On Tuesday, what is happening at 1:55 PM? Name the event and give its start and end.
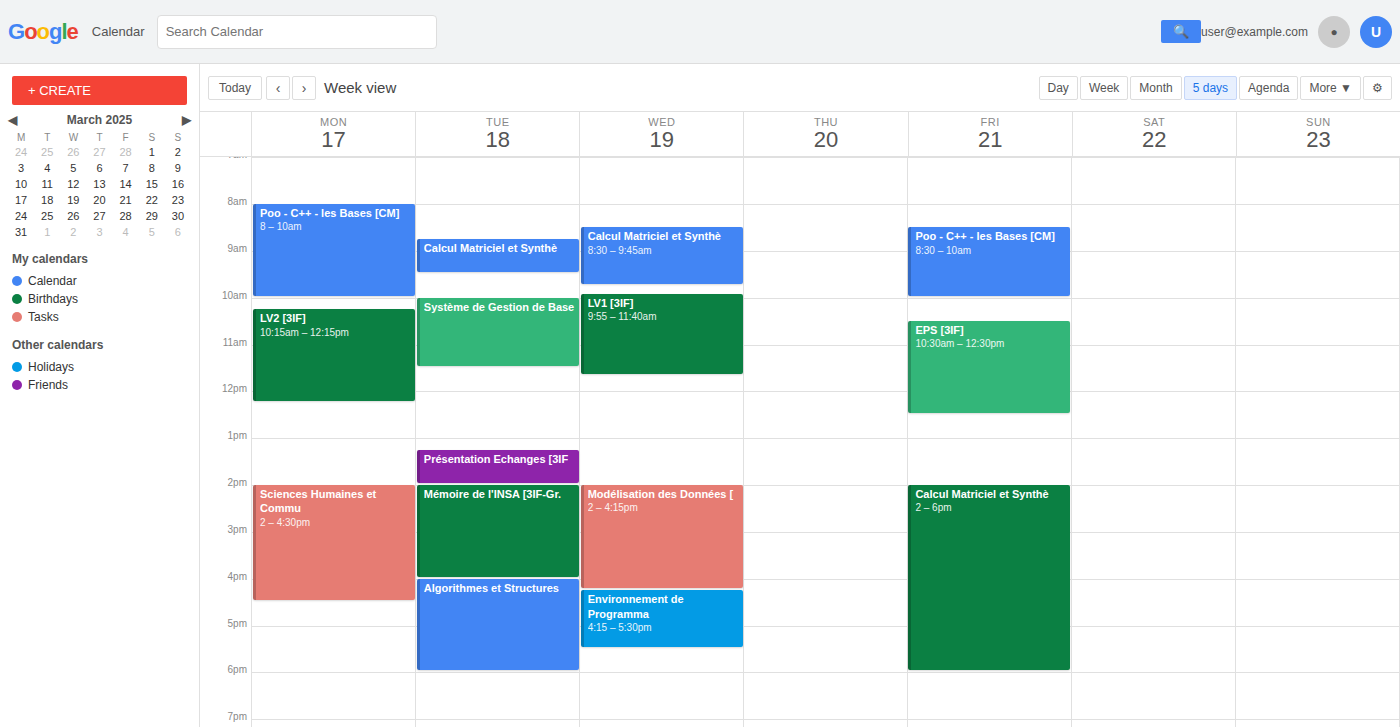
"Présentation Echanges [3IF", 1:15 PM to 2:00 PM